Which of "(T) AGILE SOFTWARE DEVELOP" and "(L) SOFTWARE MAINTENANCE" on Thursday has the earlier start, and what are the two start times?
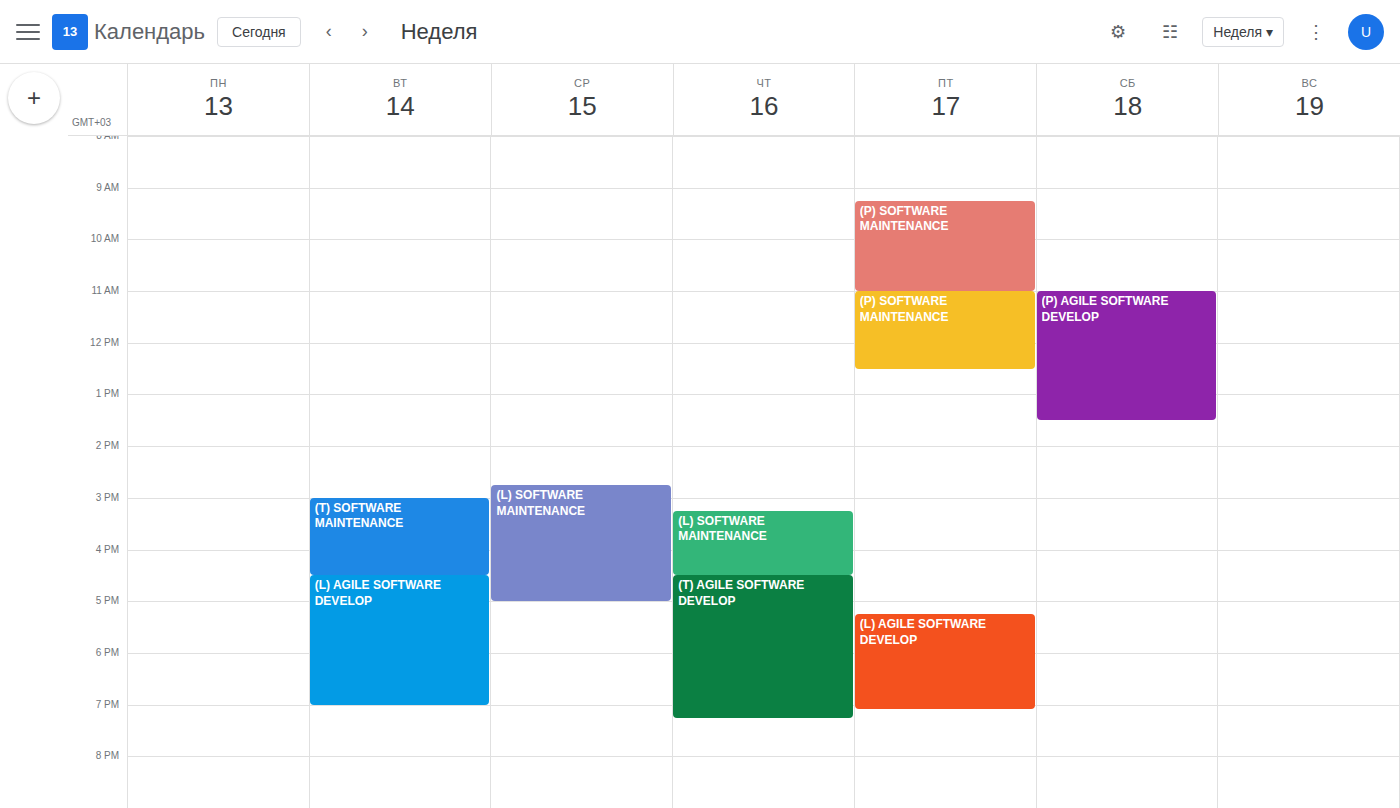
"(L) SOFTWARE MAINTENANCE" 3:15 PM; "(T) AGILE SOFTWARE DEVELOP" 4:30 PM.